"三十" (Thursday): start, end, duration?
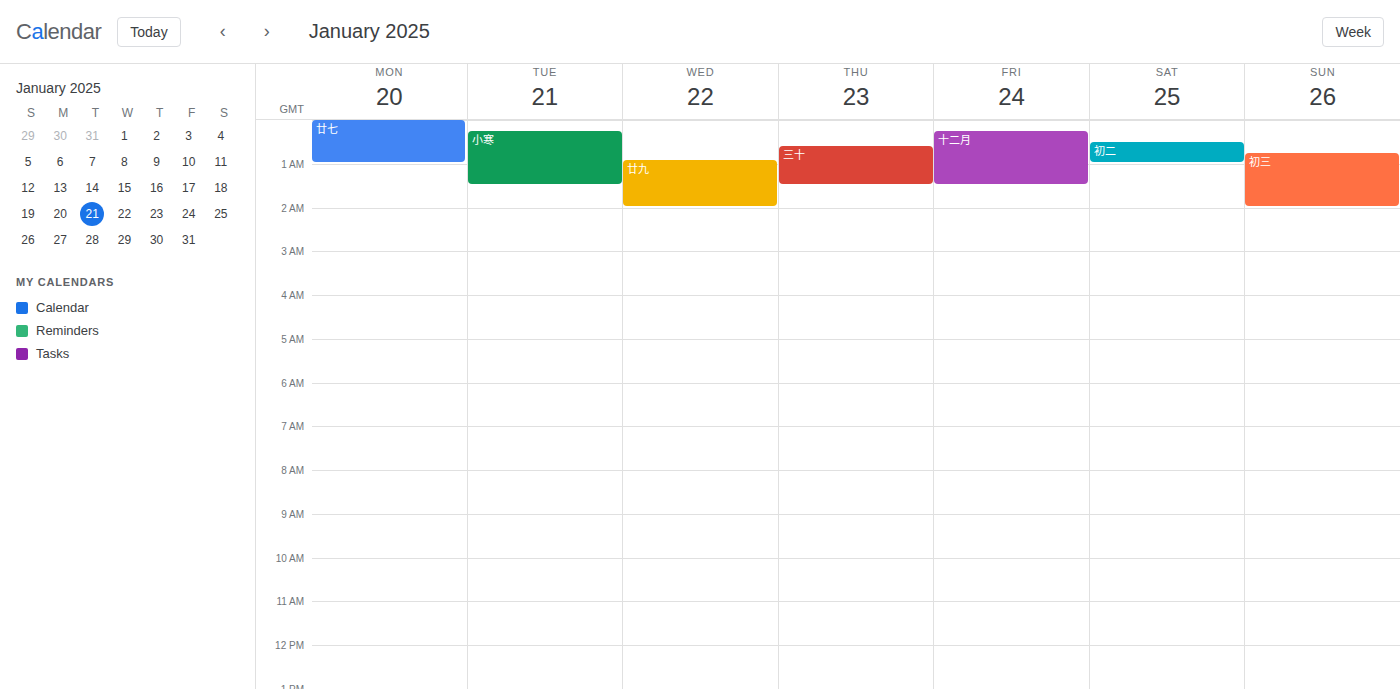
12:35 AM to 1:30 AM, 55 minutes